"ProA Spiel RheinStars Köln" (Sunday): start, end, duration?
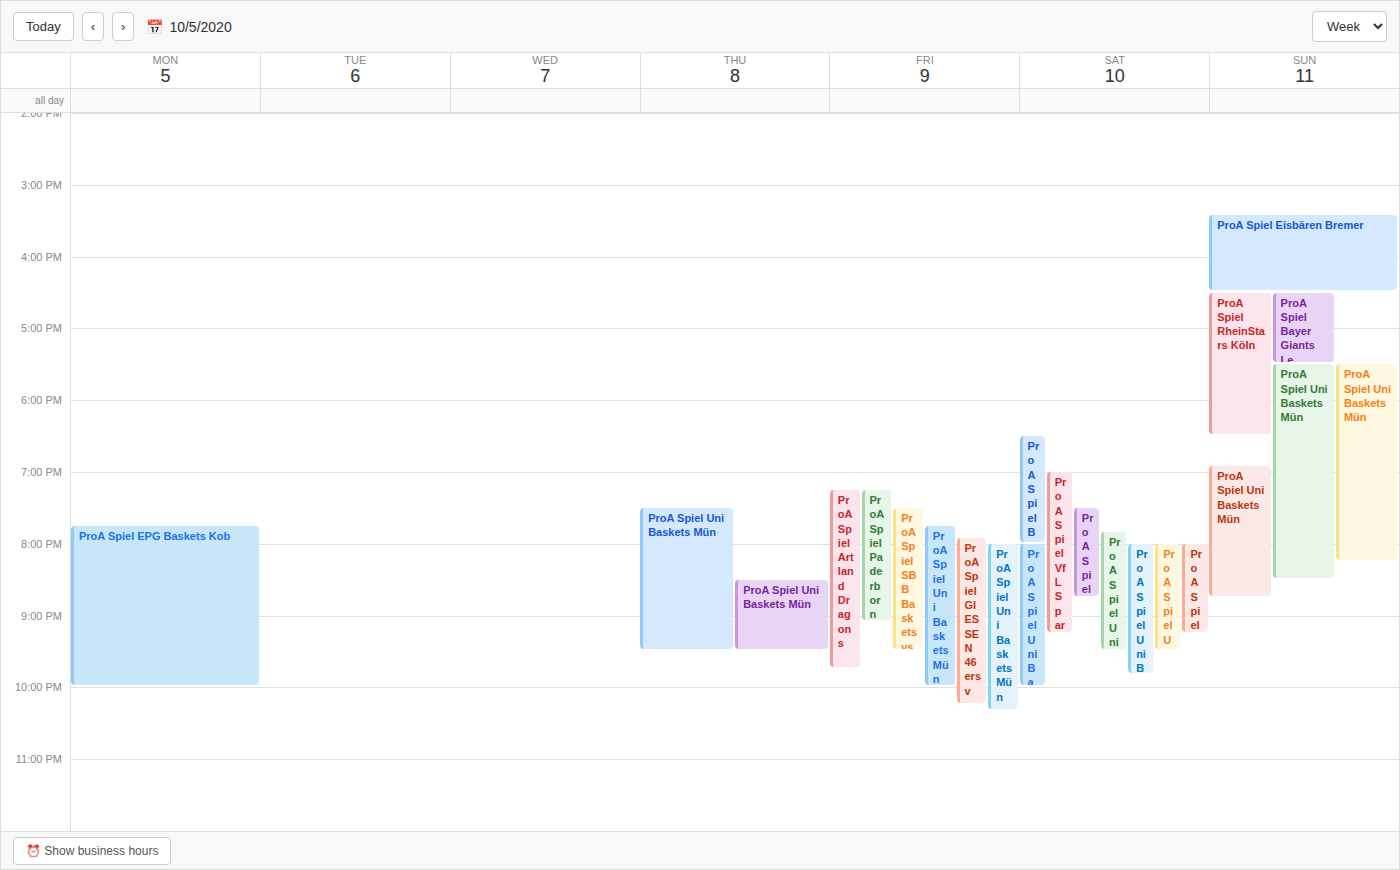
4:30 PM to 6:30 PM, 2 hours